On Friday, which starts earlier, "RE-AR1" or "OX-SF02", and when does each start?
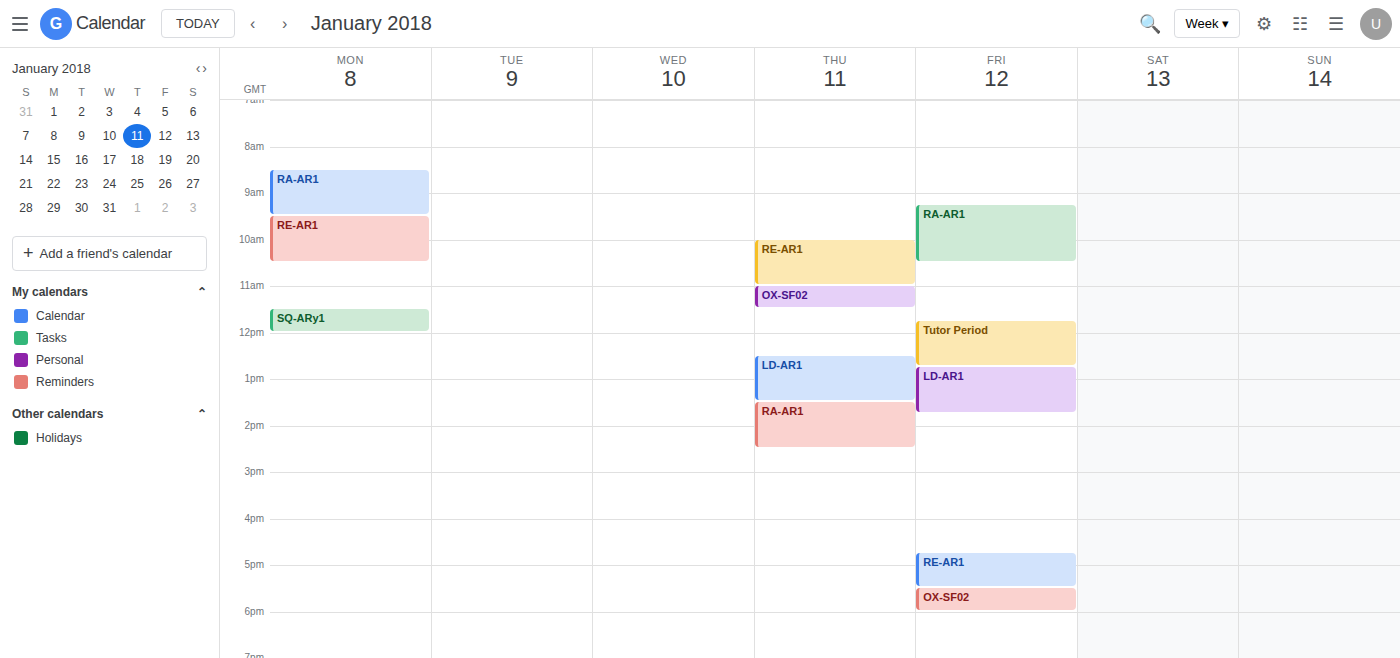
"RE-AR1" 4:45 PM; "OX-SF02" 5:30 PM.